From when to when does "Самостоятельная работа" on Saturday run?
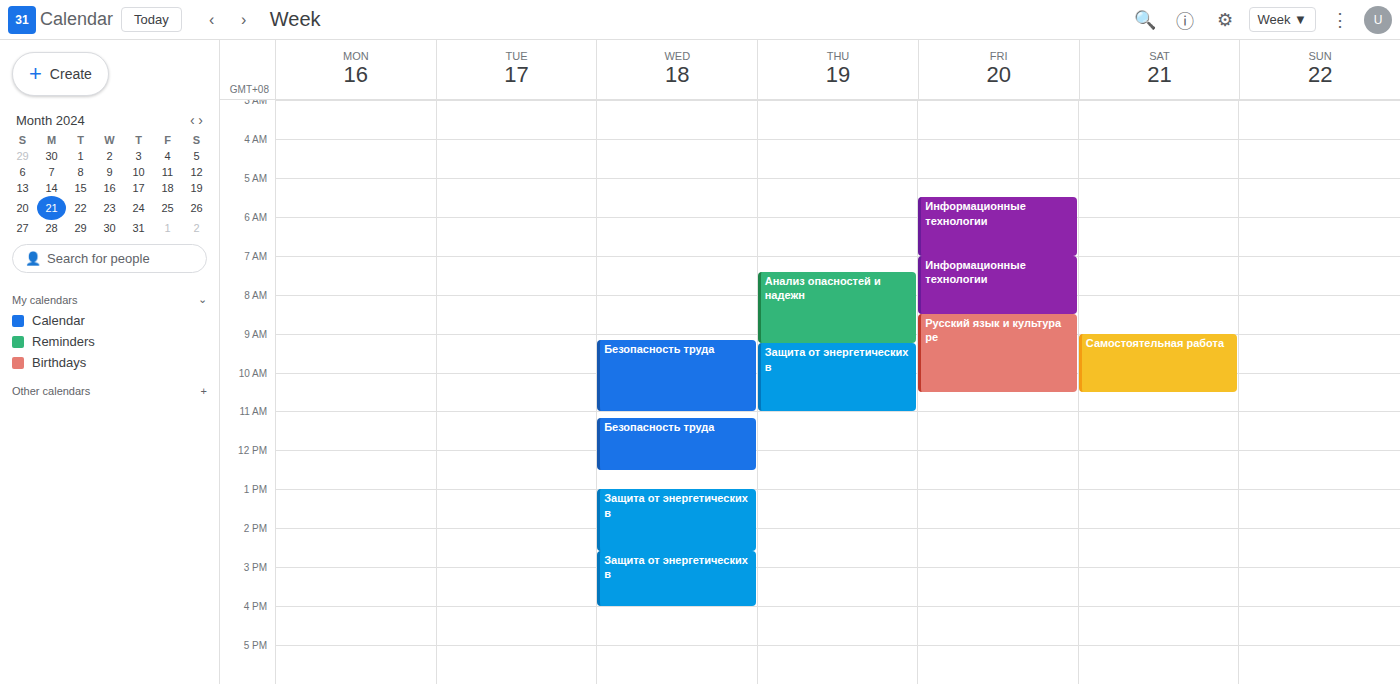
9:00 AM to 10:30 AM